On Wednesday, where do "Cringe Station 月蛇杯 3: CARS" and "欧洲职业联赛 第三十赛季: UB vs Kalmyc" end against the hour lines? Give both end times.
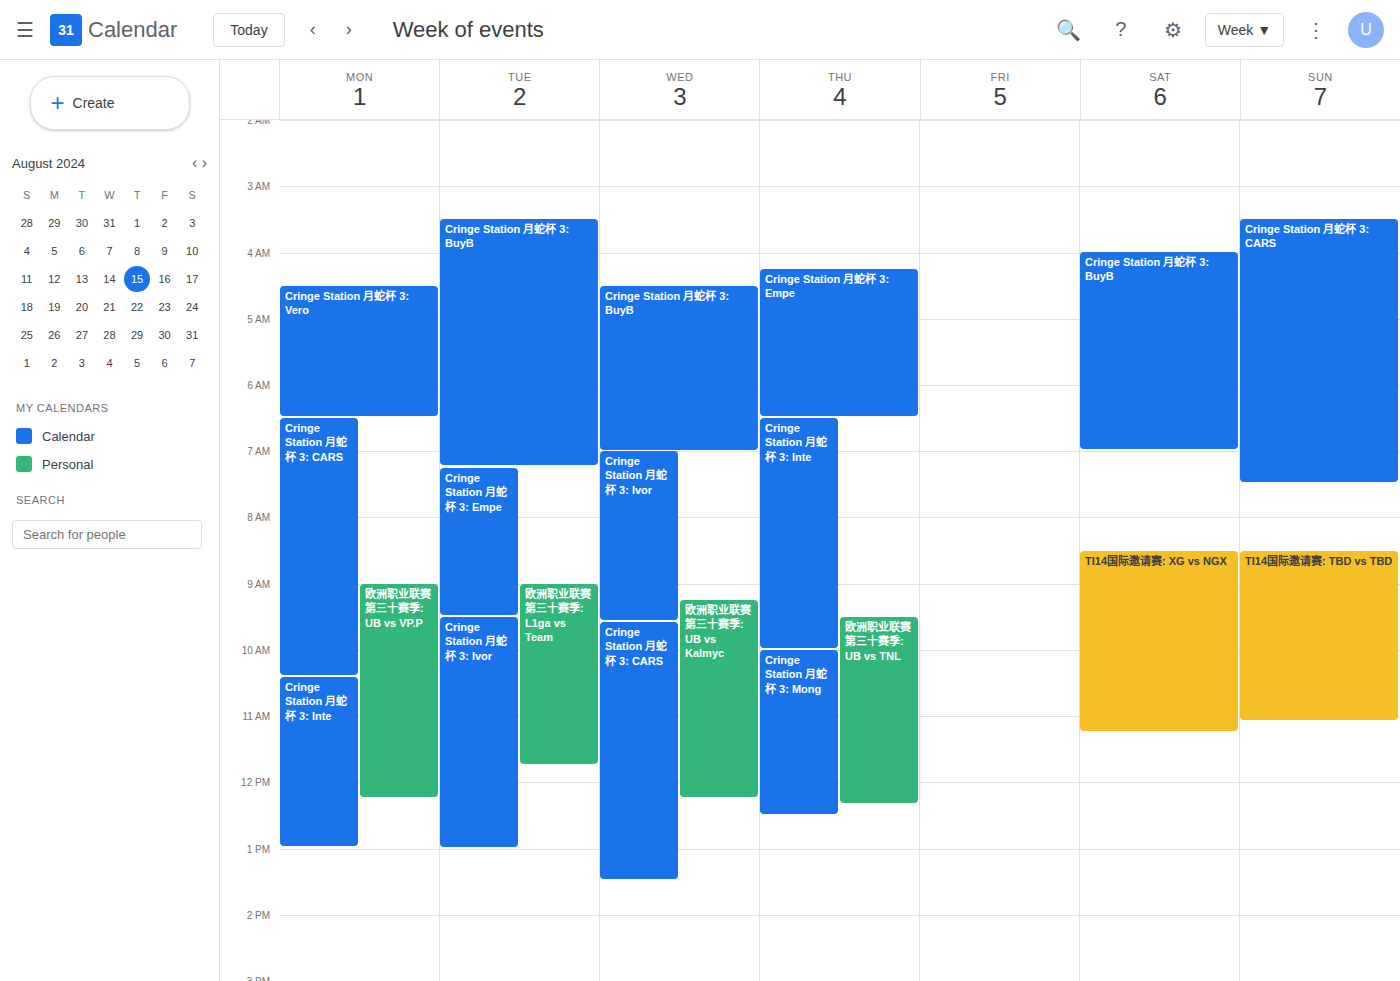
"Cringe Station 月蛇杯 3: CARS": 1:30 PM, halfway between the 1 PM and 2 PM lines. "欧洲职业联赛 第三十赛季: UB vs Kalmyc": 12:15 PM, neither: a quarter of the way from the 12 PM line to the 1 PM line.